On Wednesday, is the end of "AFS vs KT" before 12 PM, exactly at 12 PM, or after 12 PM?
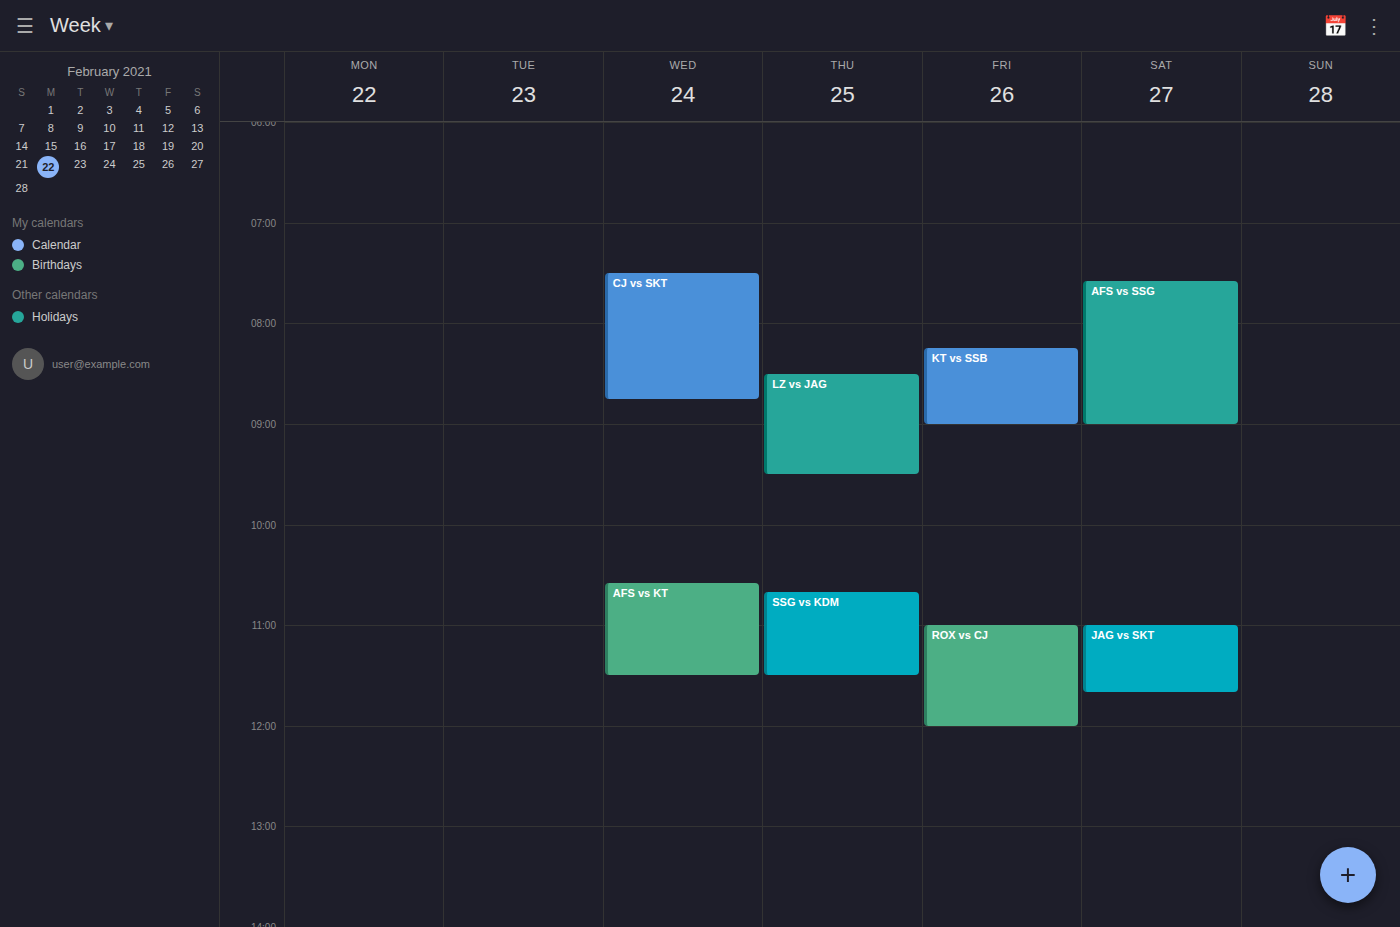
11:30 AM -- before 12 PM, 30 minutes above the 12 PM line.